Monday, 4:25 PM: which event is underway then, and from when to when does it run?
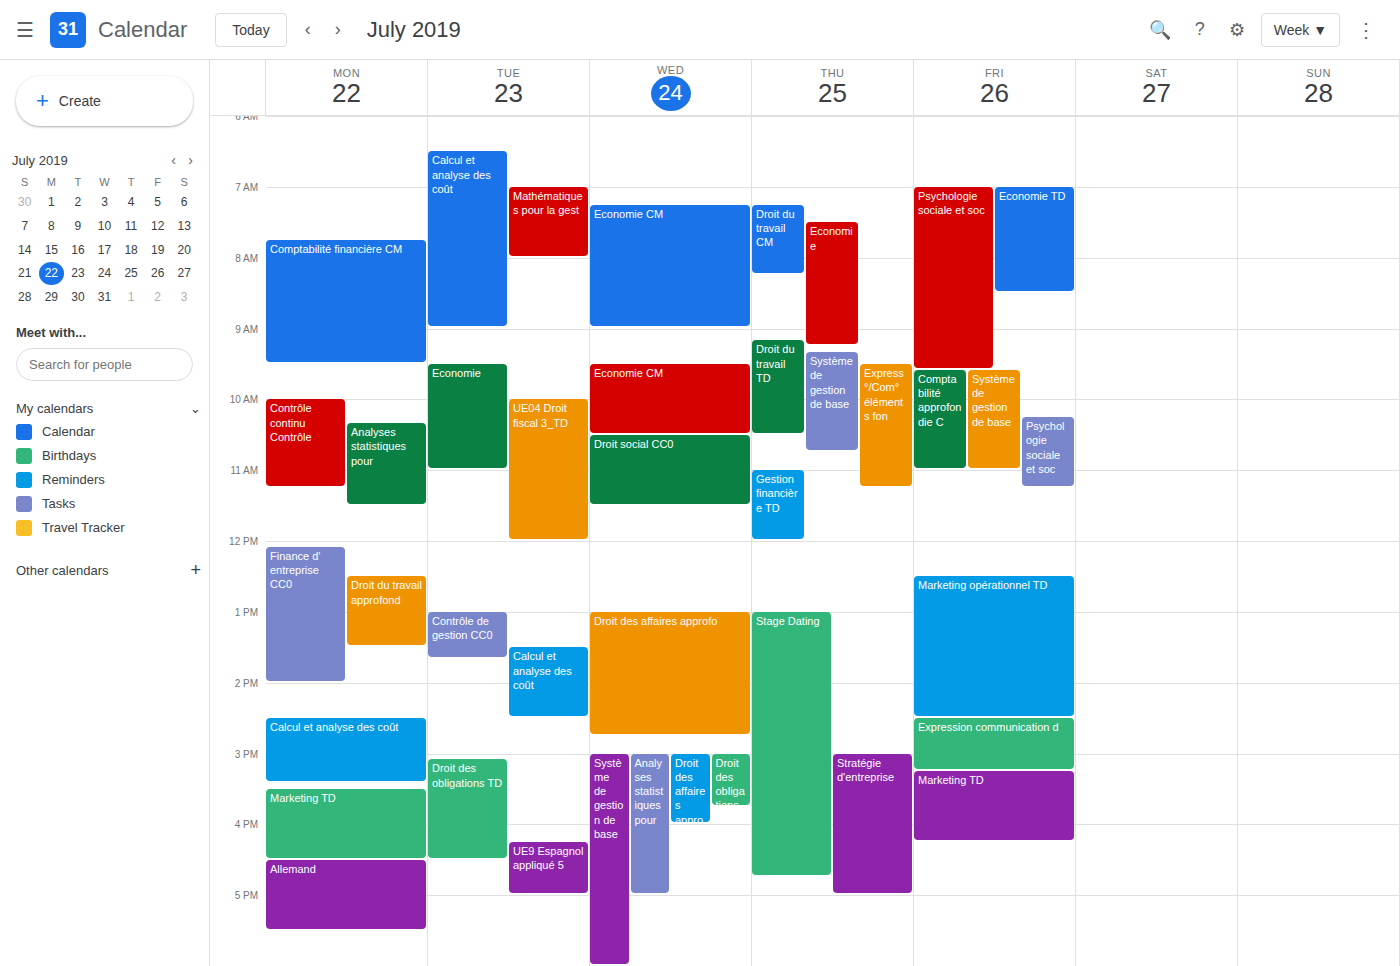
"Marketing TD", 3:30 PM to 4:30 PM